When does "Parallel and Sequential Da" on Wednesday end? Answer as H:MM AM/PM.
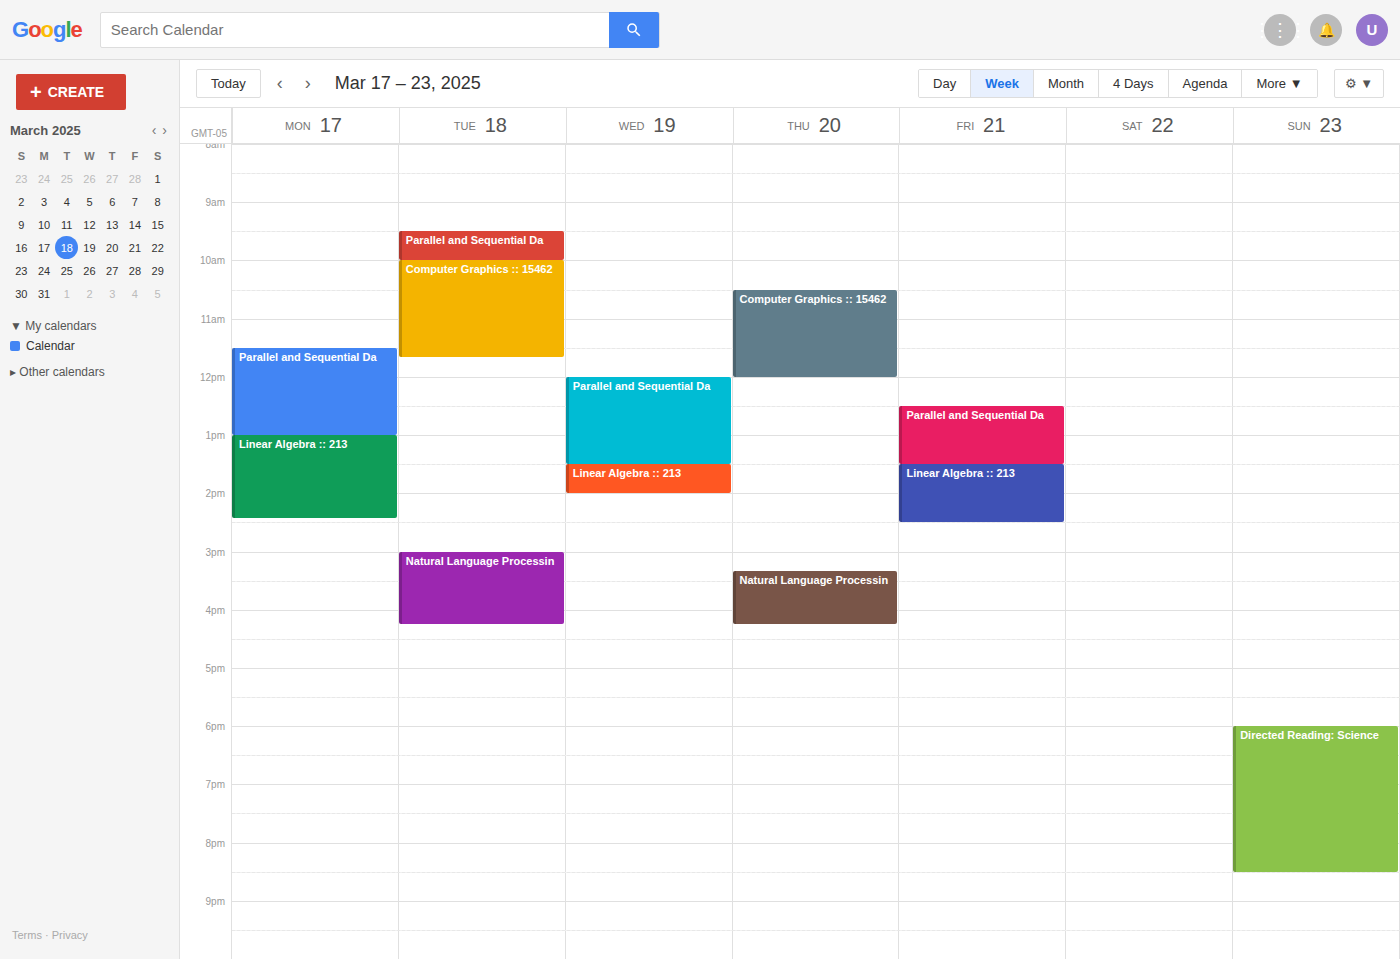
1:30 PM